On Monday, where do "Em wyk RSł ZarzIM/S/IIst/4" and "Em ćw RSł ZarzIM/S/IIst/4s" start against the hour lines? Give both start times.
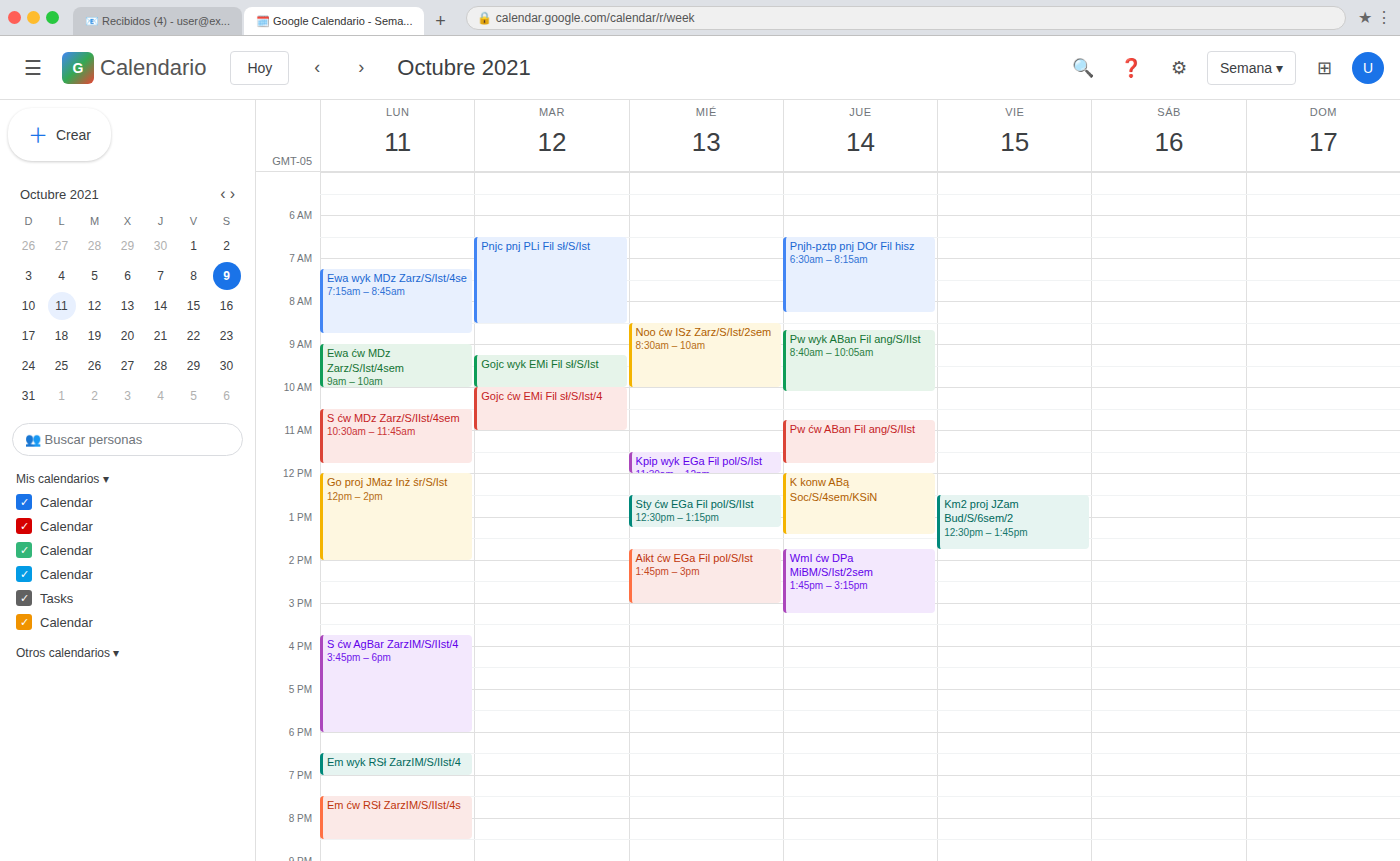
"Em wyk RSł ZarzIM/S/IIst/4": 18:30, halfway between the 18:00 and 19:00 lines. "Em ćw RSł ZarzIM/S/IIst/4s": 19:30, halfway between the 19:00 and 20:00 lines.